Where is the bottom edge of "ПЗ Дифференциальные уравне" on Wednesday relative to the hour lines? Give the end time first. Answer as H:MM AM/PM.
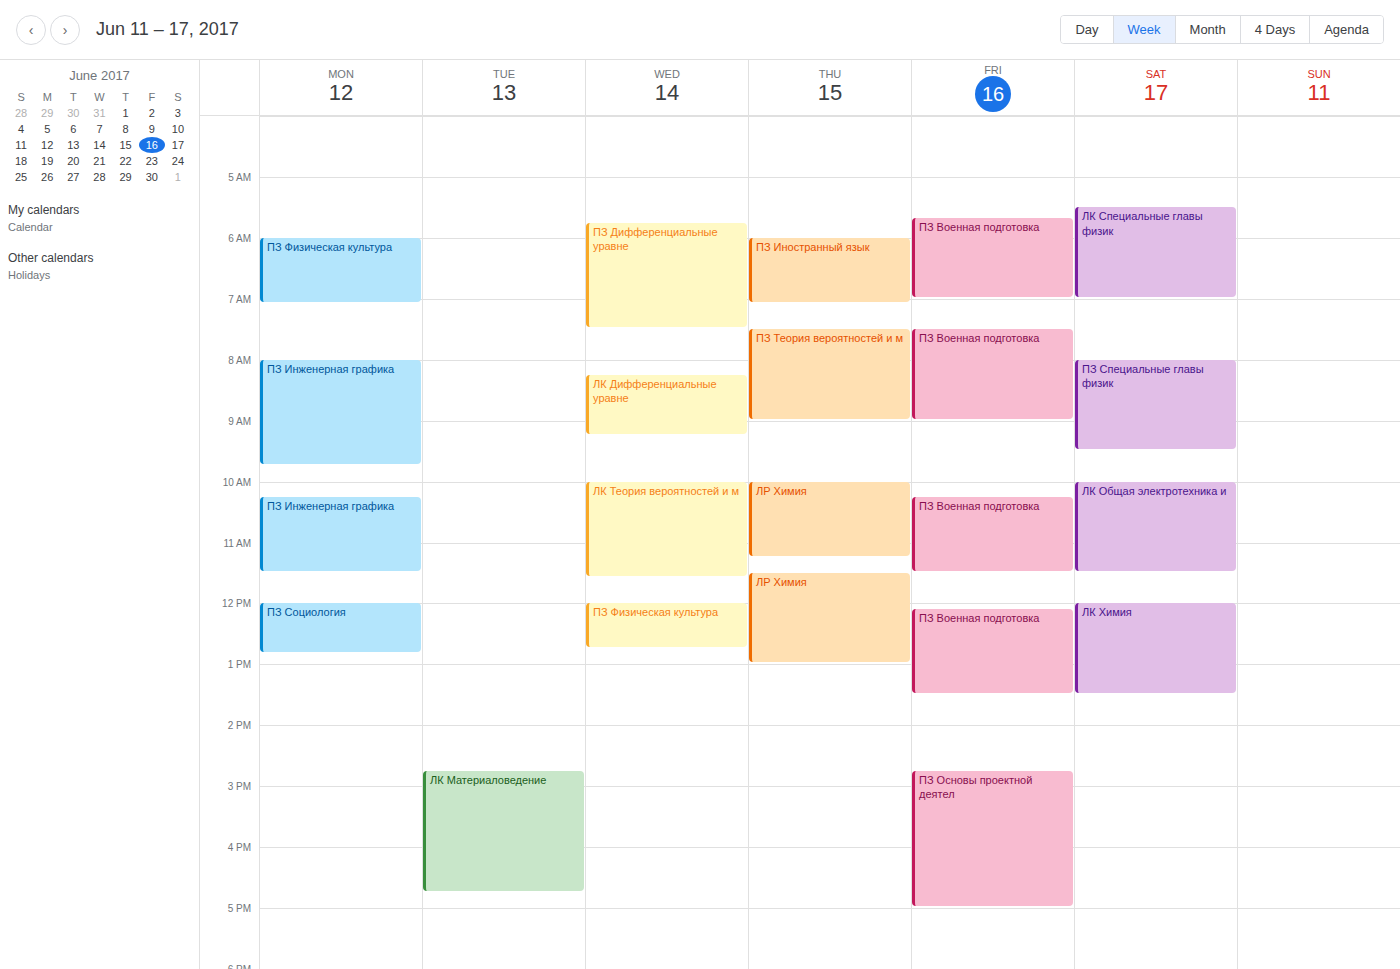
7:30 AM -- halfway between the 7 AM and 8 AM lines.